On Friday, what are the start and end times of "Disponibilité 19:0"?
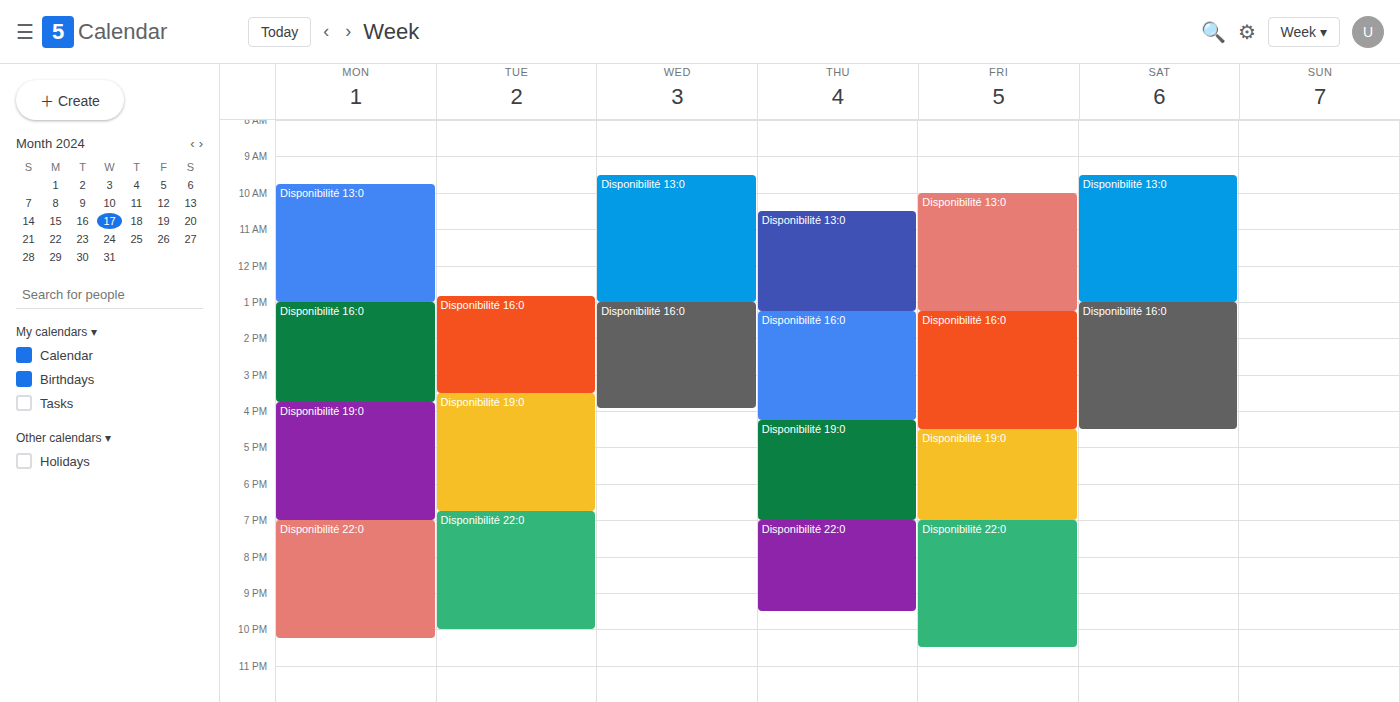
4:30 PM to 7:00 PM